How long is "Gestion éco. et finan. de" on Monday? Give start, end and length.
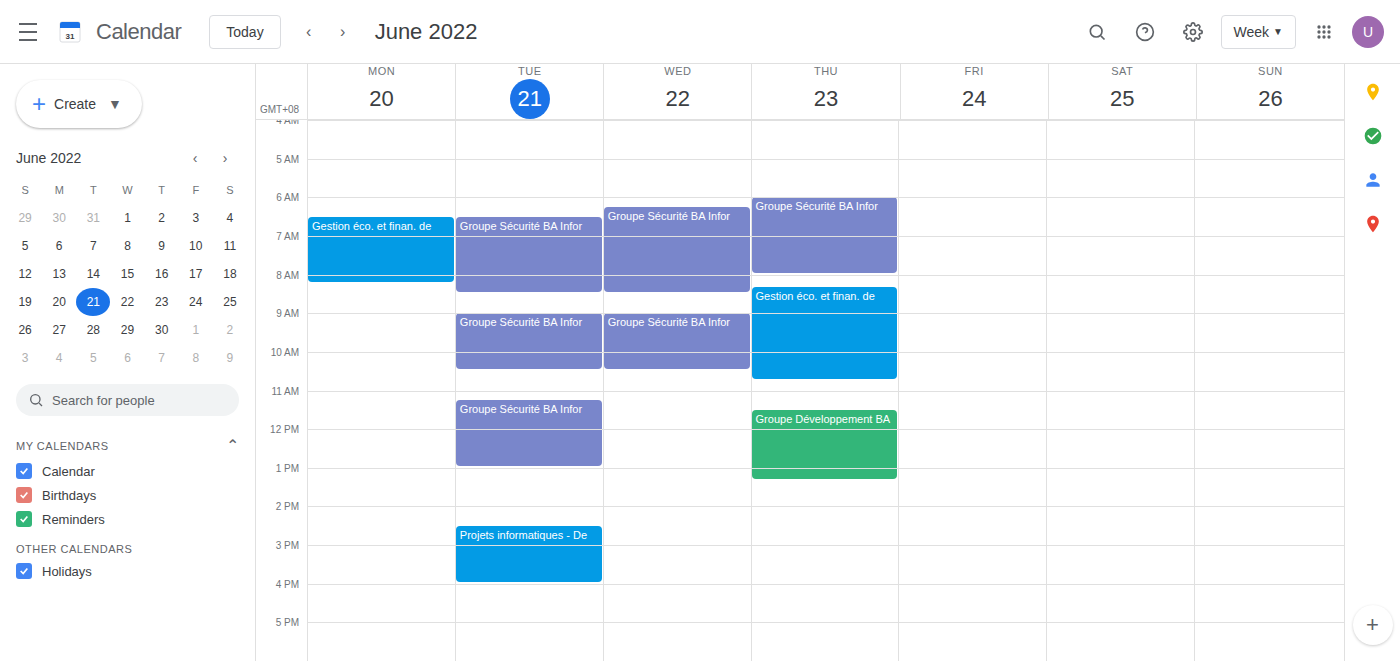
06:30 to 08:15, 1 hour 45 minutes